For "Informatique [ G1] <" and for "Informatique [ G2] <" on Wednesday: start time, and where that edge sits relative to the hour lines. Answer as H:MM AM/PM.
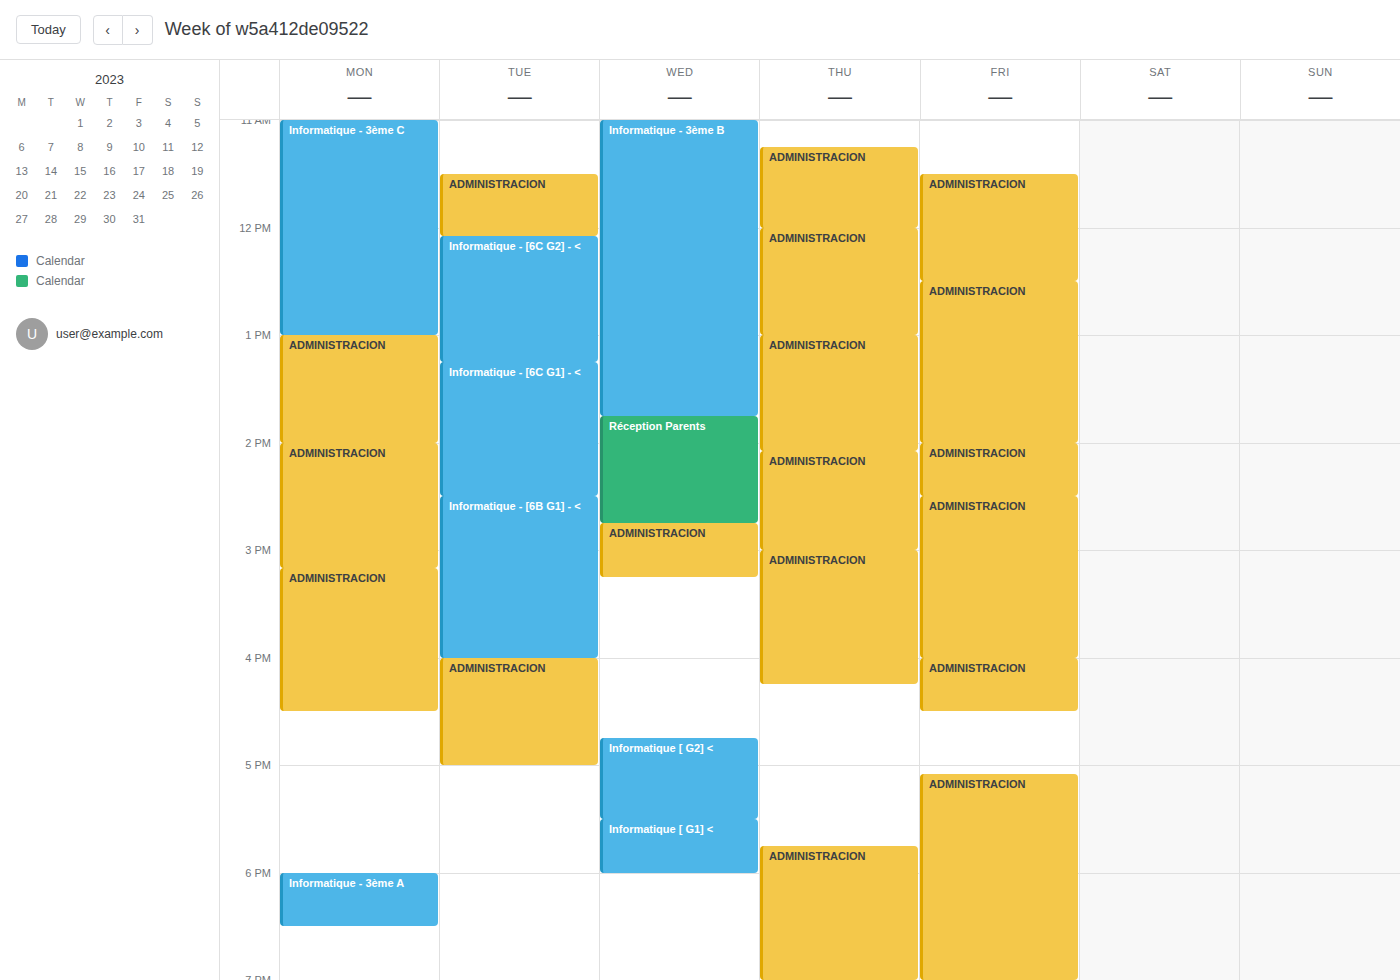
"Informatique [ G1] <": 5:30 PM, halfway between the 5 PM and 6 PM lines. "Informatique [ G2] <": 4:45 PM, neither: three quarters of the way from the 4 PM line to the 5 PM line.